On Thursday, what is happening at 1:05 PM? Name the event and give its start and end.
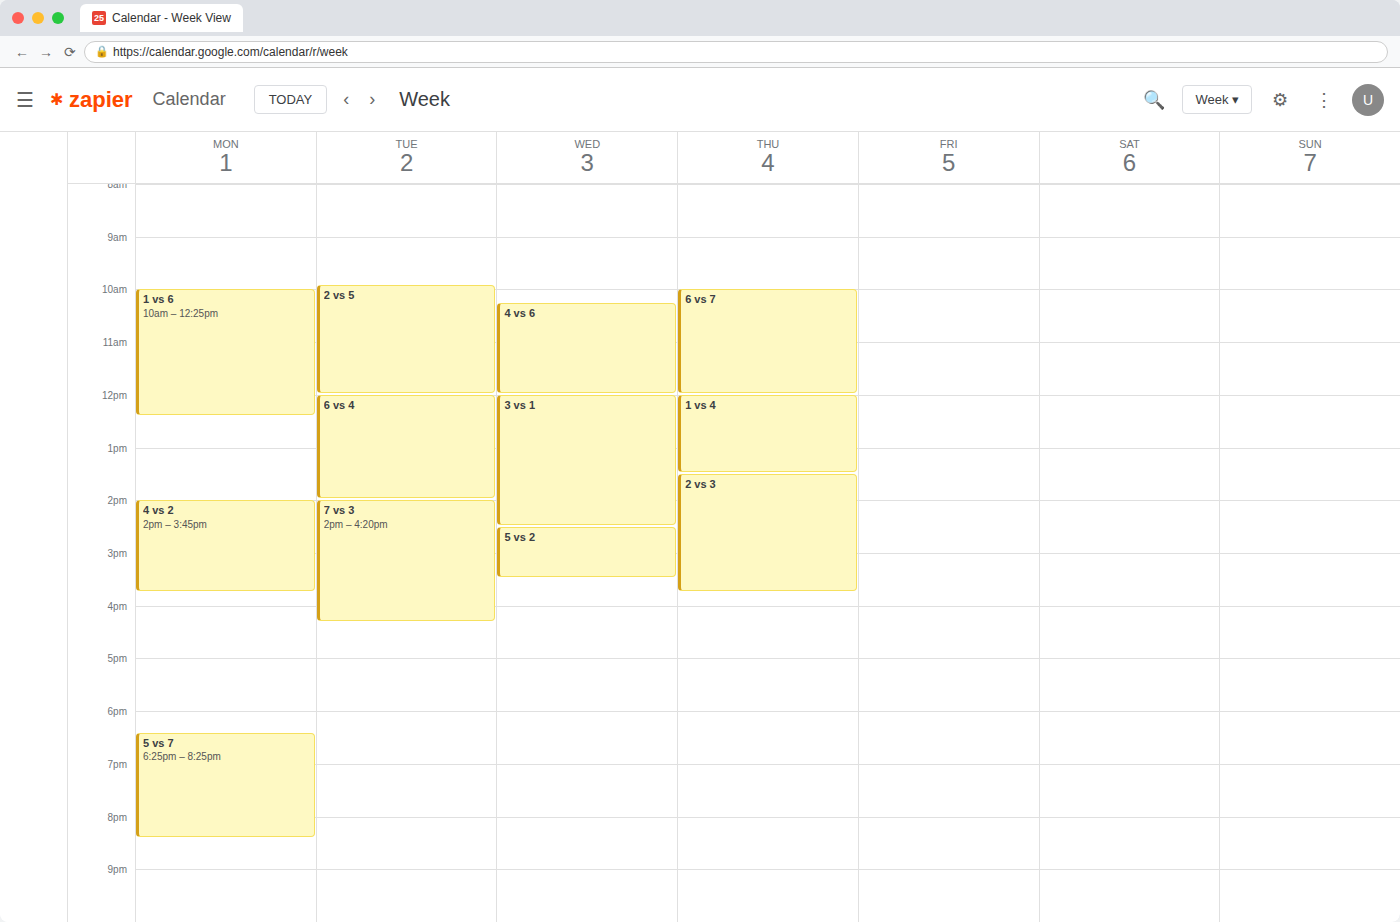
"1 vs 4", 12:00 PM to 1:30 PM